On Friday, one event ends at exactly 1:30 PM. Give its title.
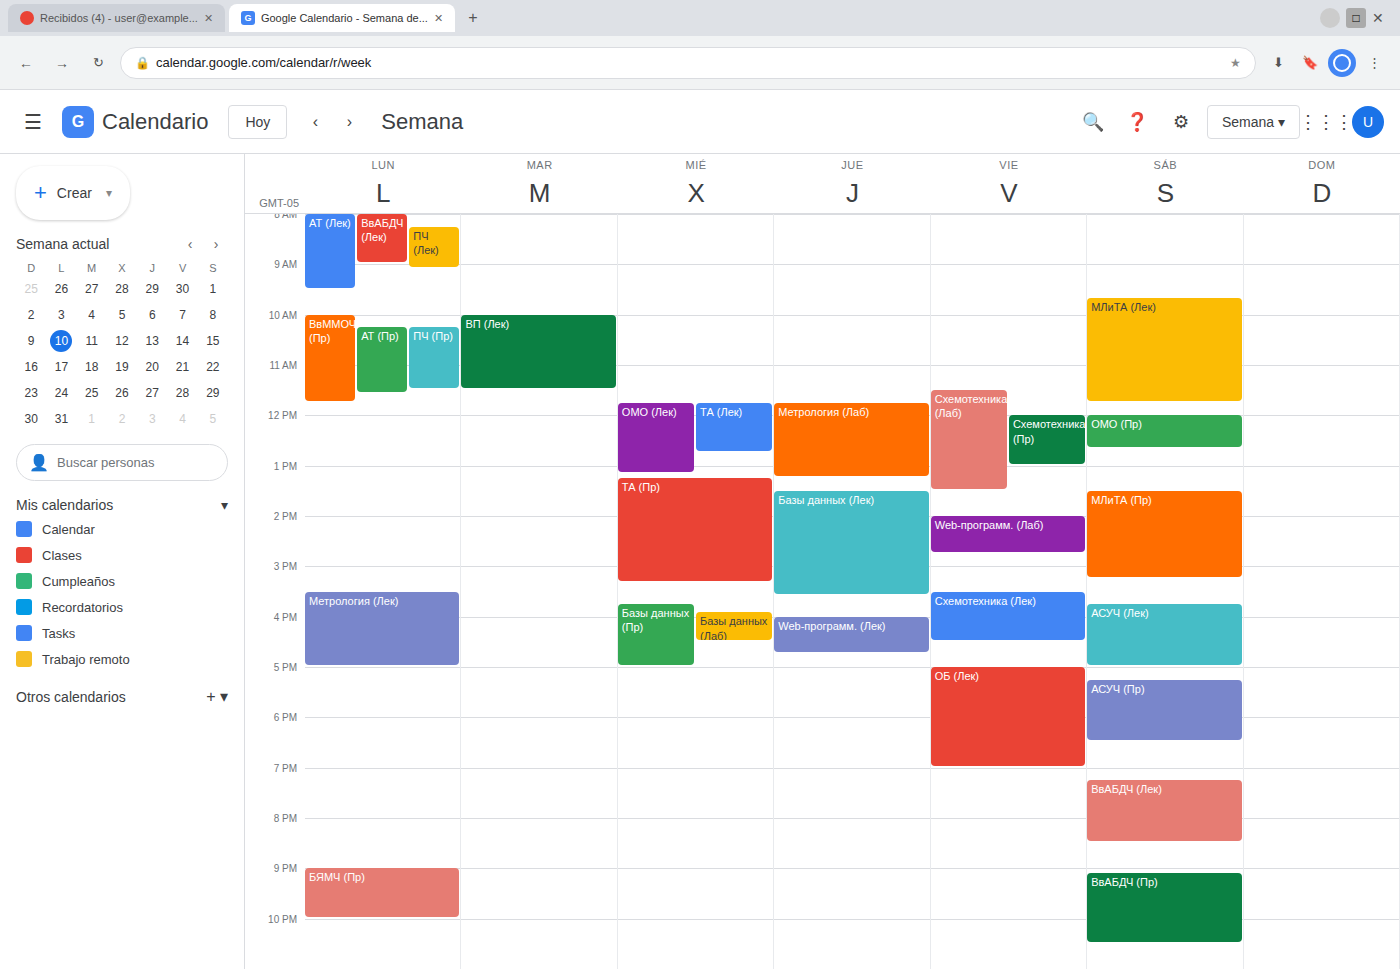
"Схемотехника (Лаб)"